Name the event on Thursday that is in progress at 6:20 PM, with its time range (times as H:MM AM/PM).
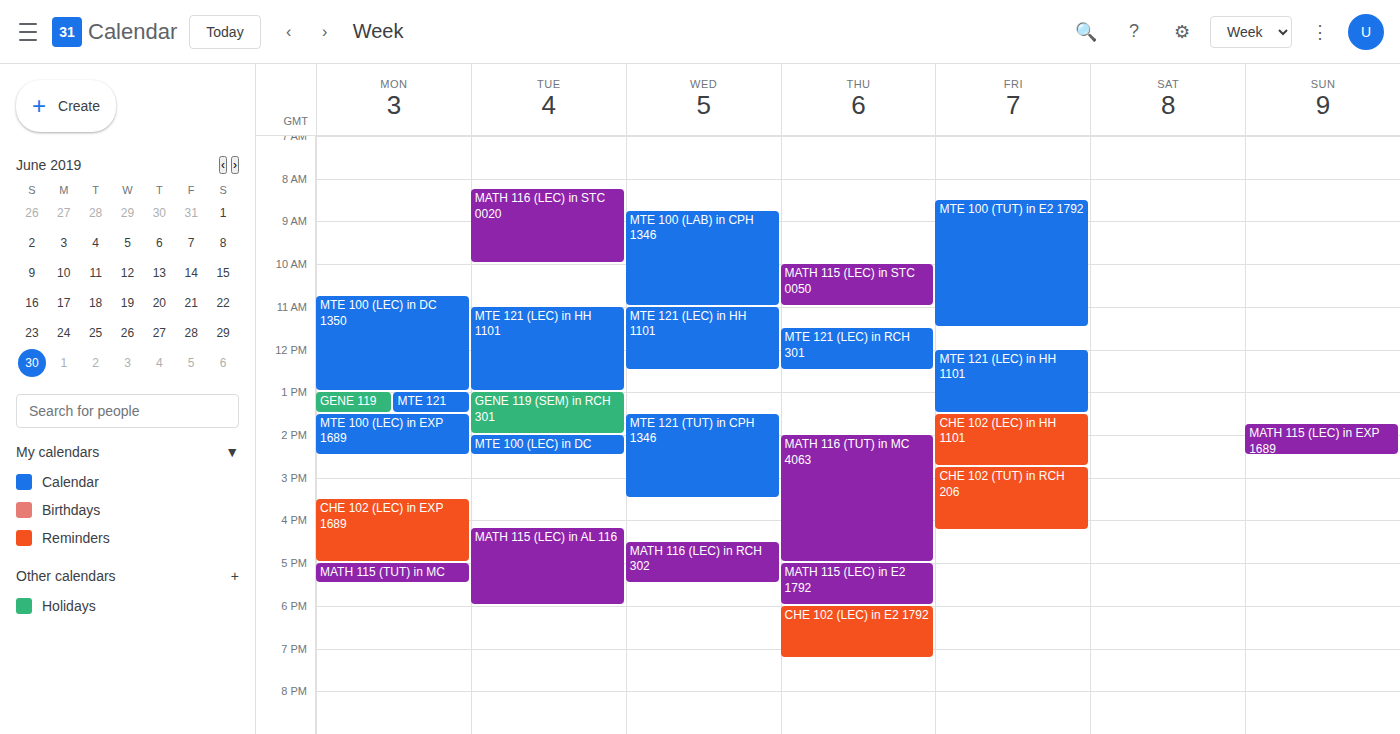
"CHE 102 (LEC) in E2 1792", 6:00 PM to 7:15 PM